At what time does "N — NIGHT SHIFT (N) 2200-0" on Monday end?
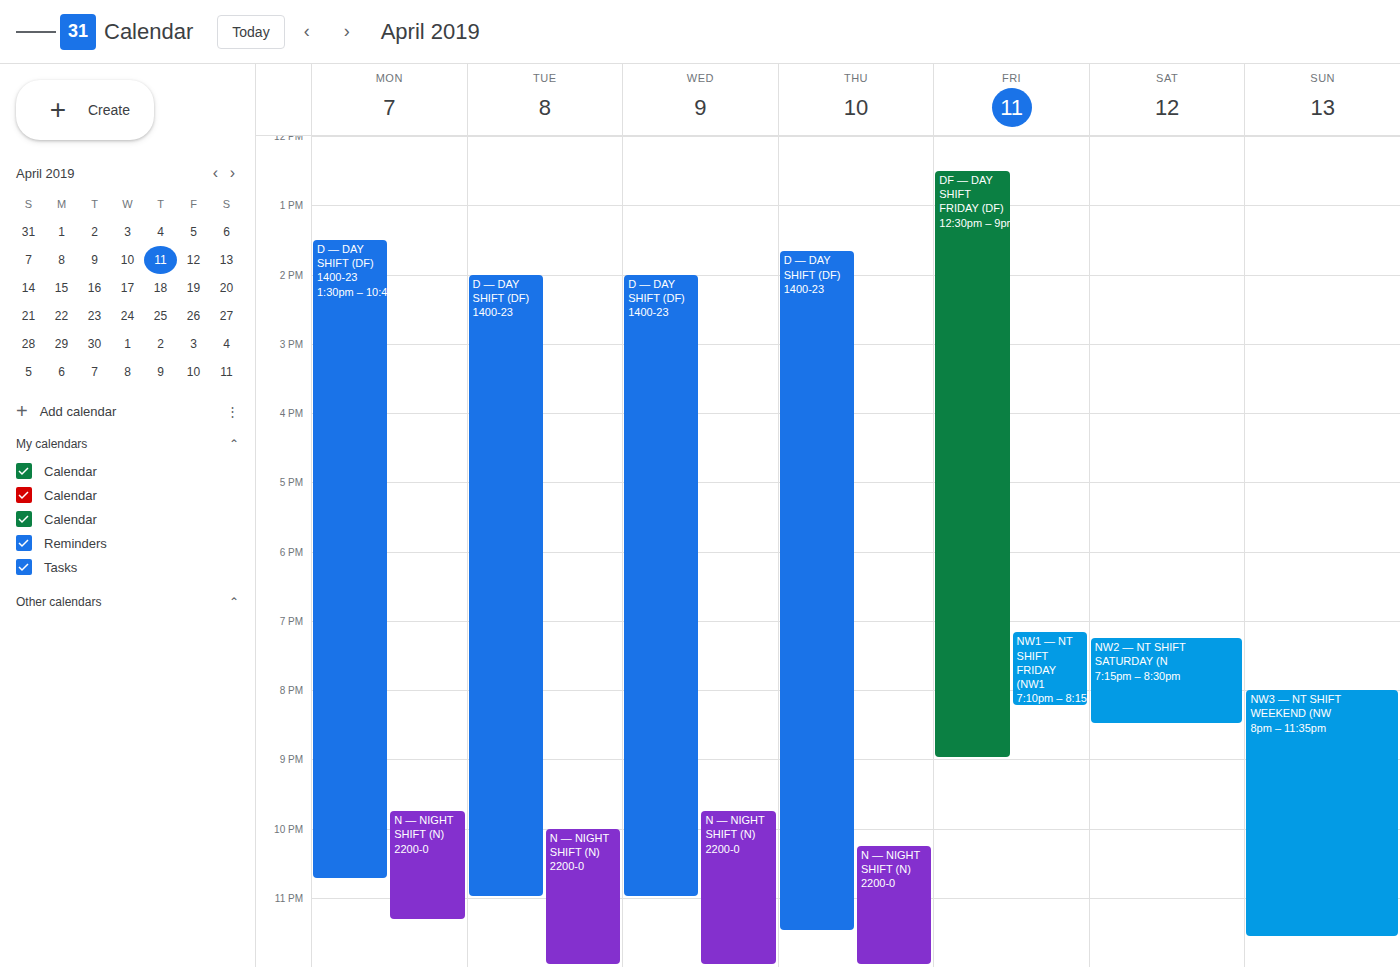
11:20 PM